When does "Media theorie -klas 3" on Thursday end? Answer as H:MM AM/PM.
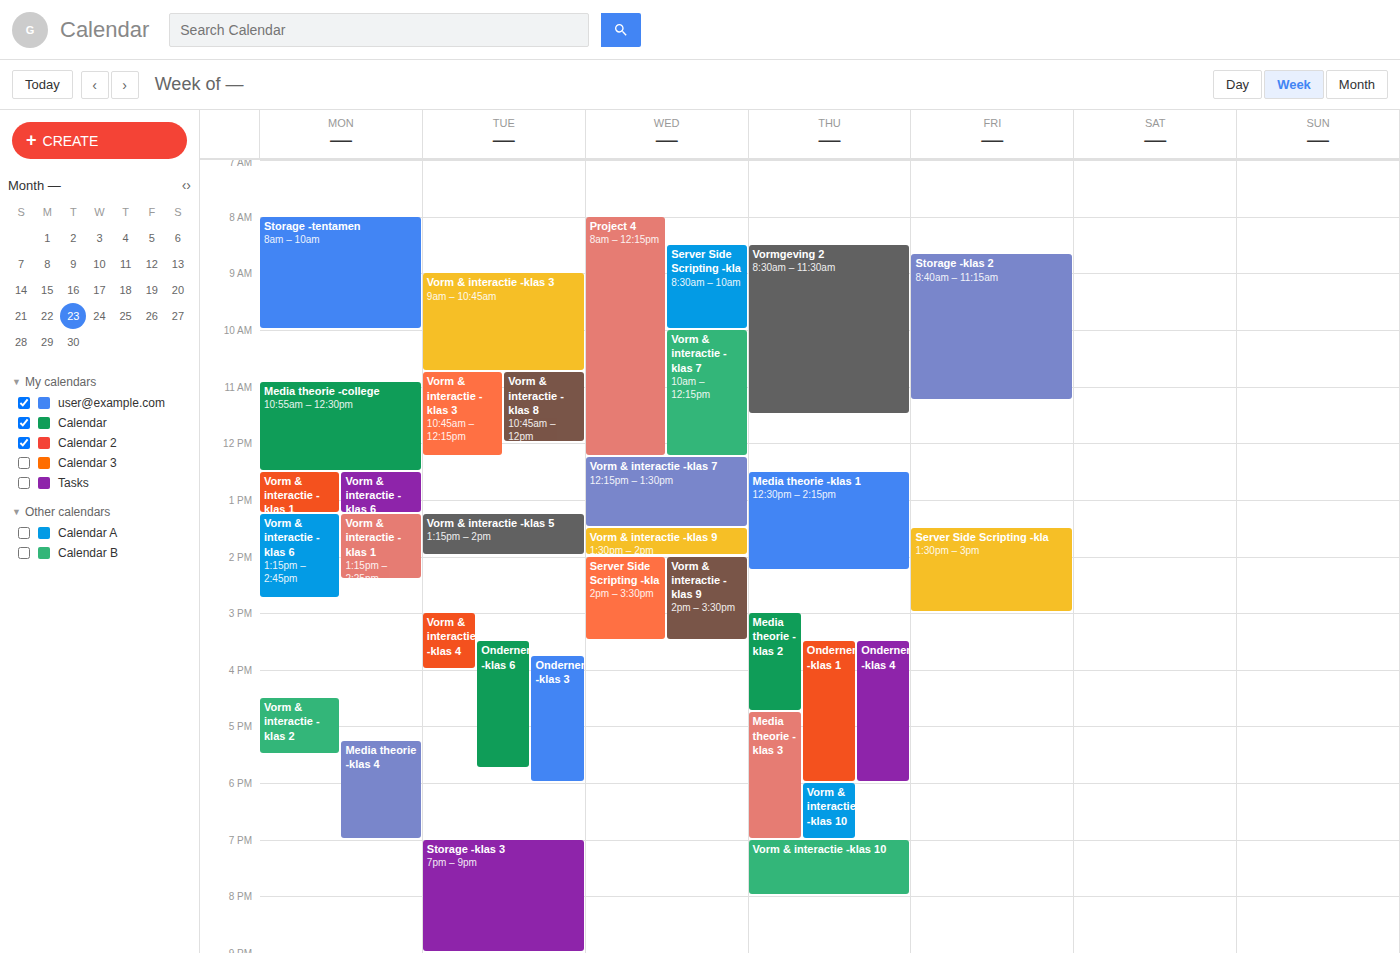
7:00 PM